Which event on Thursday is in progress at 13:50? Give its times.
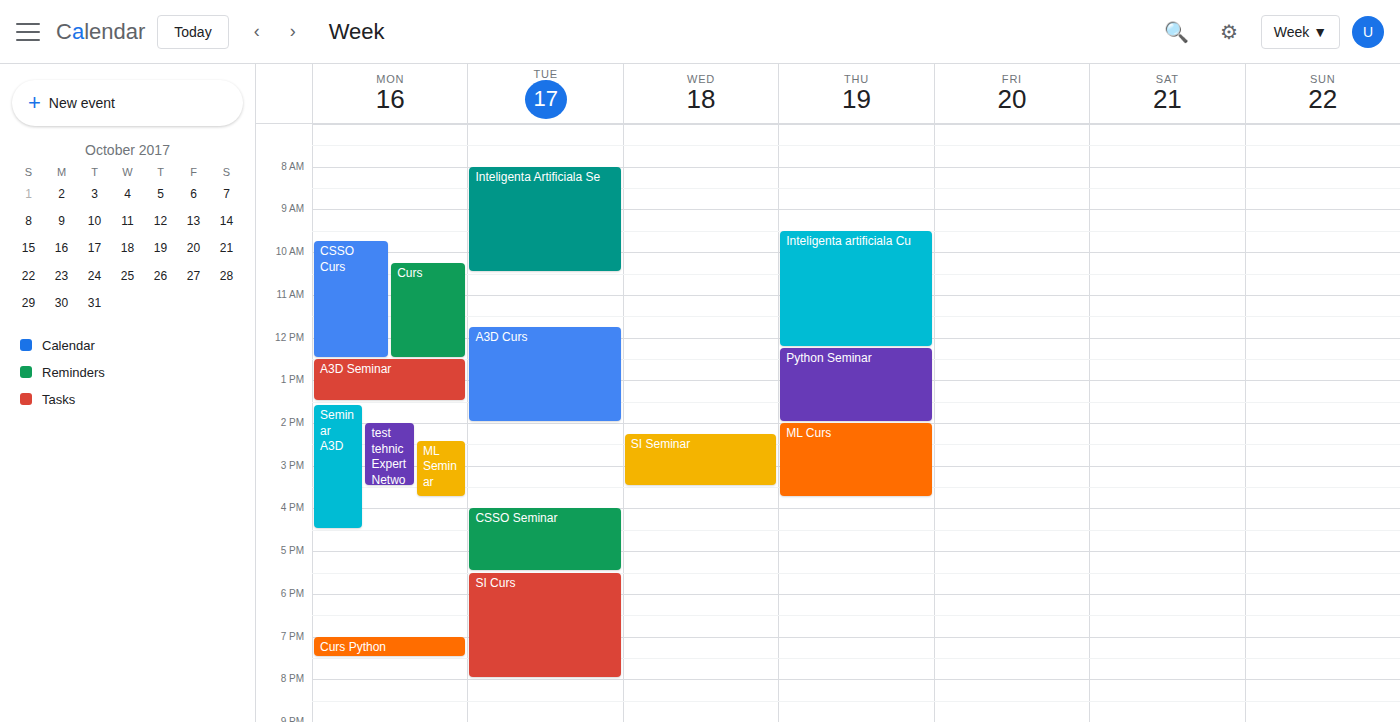
"Python Seminar", 12:15 to 14:00